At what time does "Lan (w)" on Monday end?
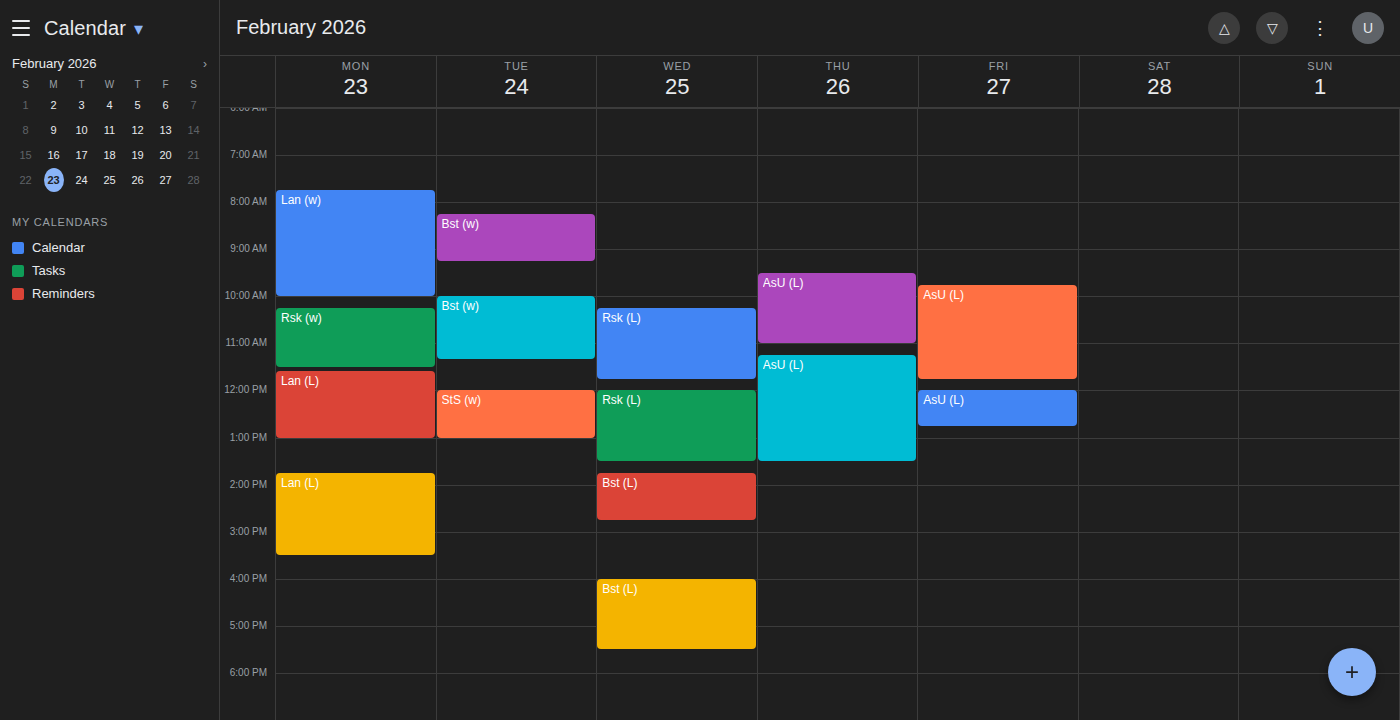
10:00 AM